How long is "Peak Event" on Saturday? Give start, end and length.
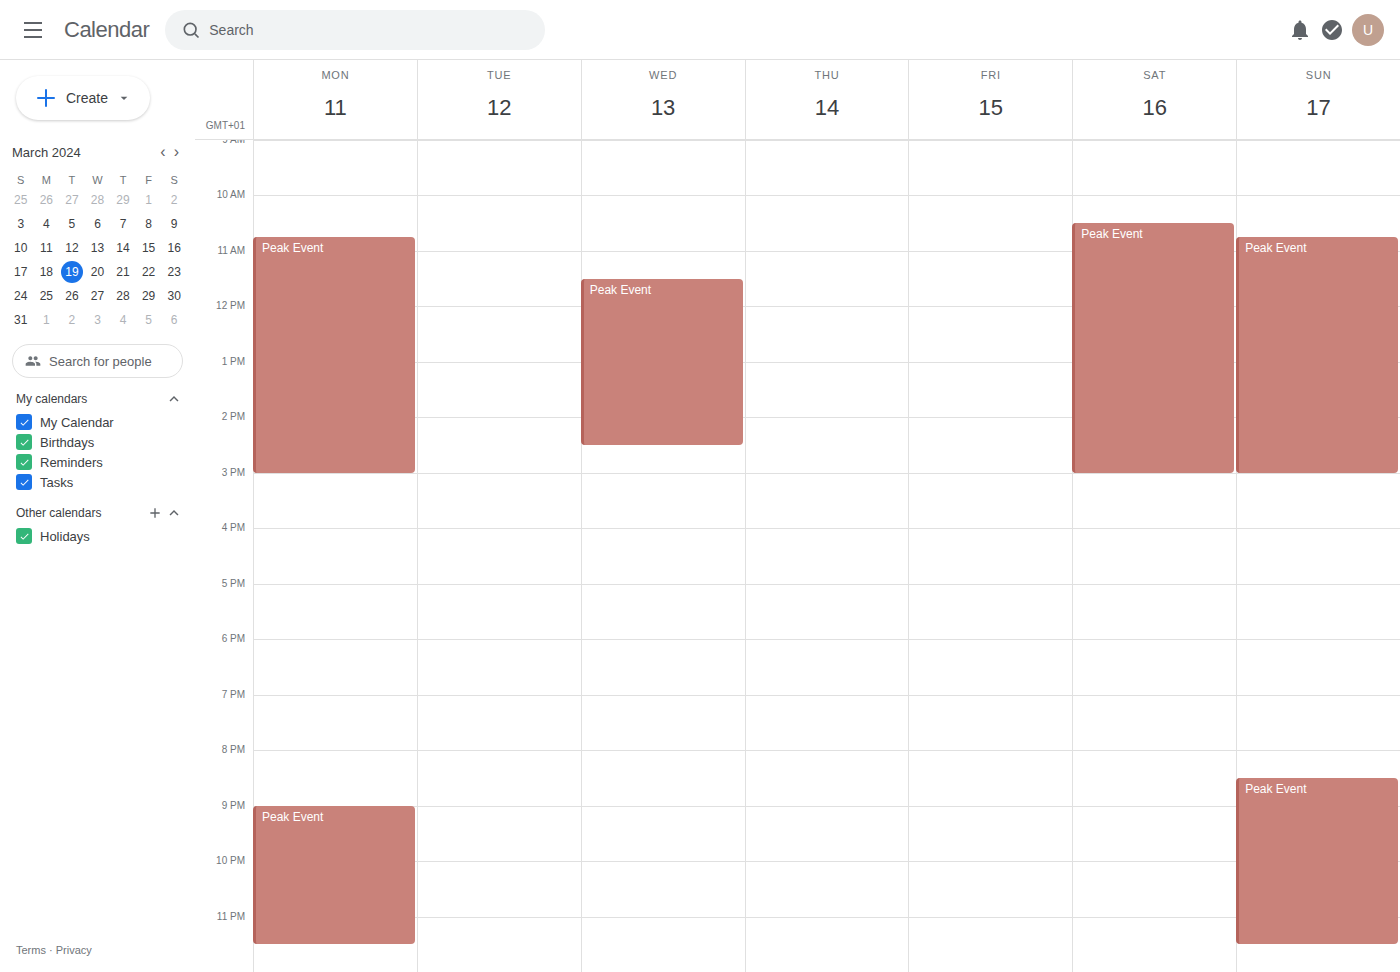
10:30 AM to 3:00 PM, 4 hours 30 minutes